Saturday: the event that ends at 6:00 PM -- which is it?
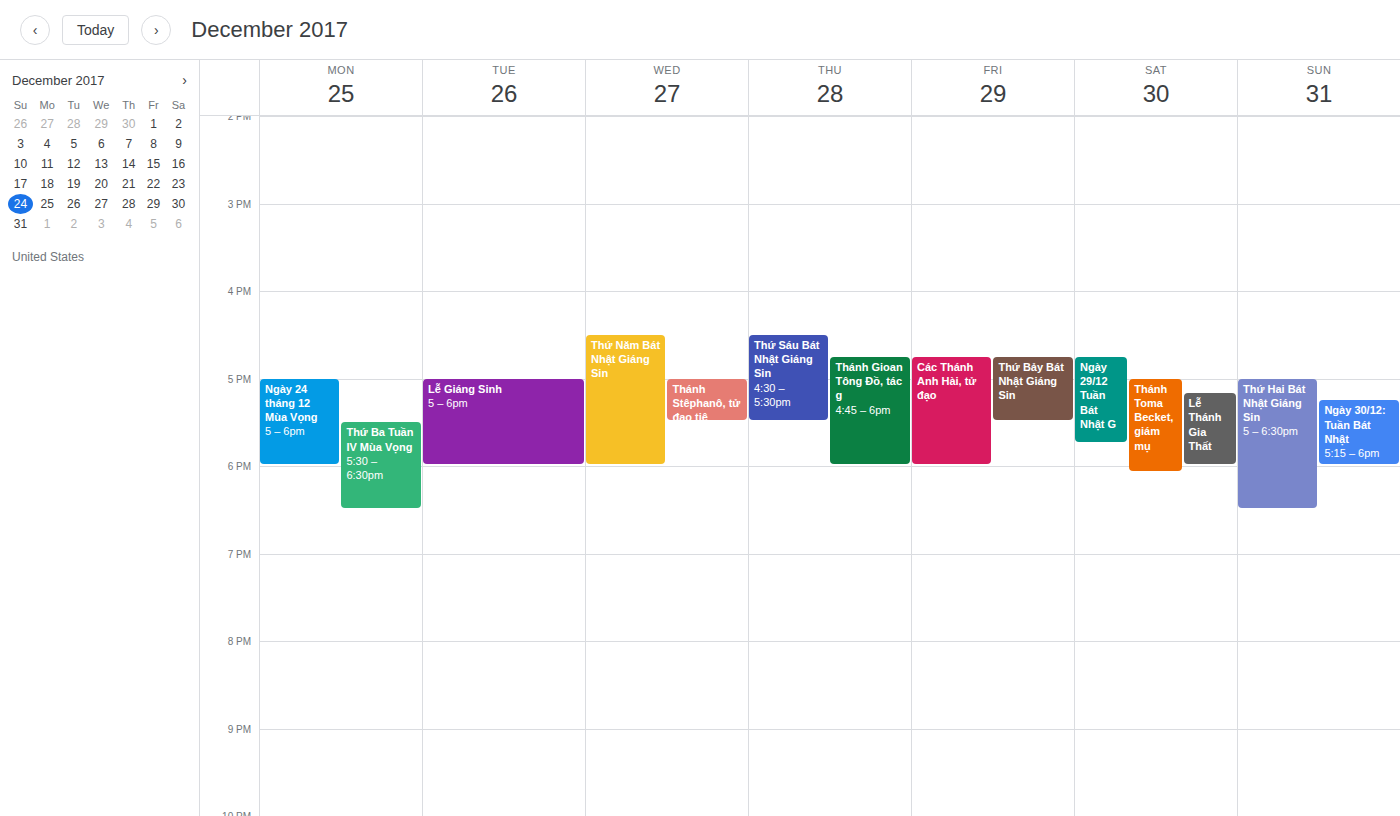
"Lễ Thánh Gia Thất"